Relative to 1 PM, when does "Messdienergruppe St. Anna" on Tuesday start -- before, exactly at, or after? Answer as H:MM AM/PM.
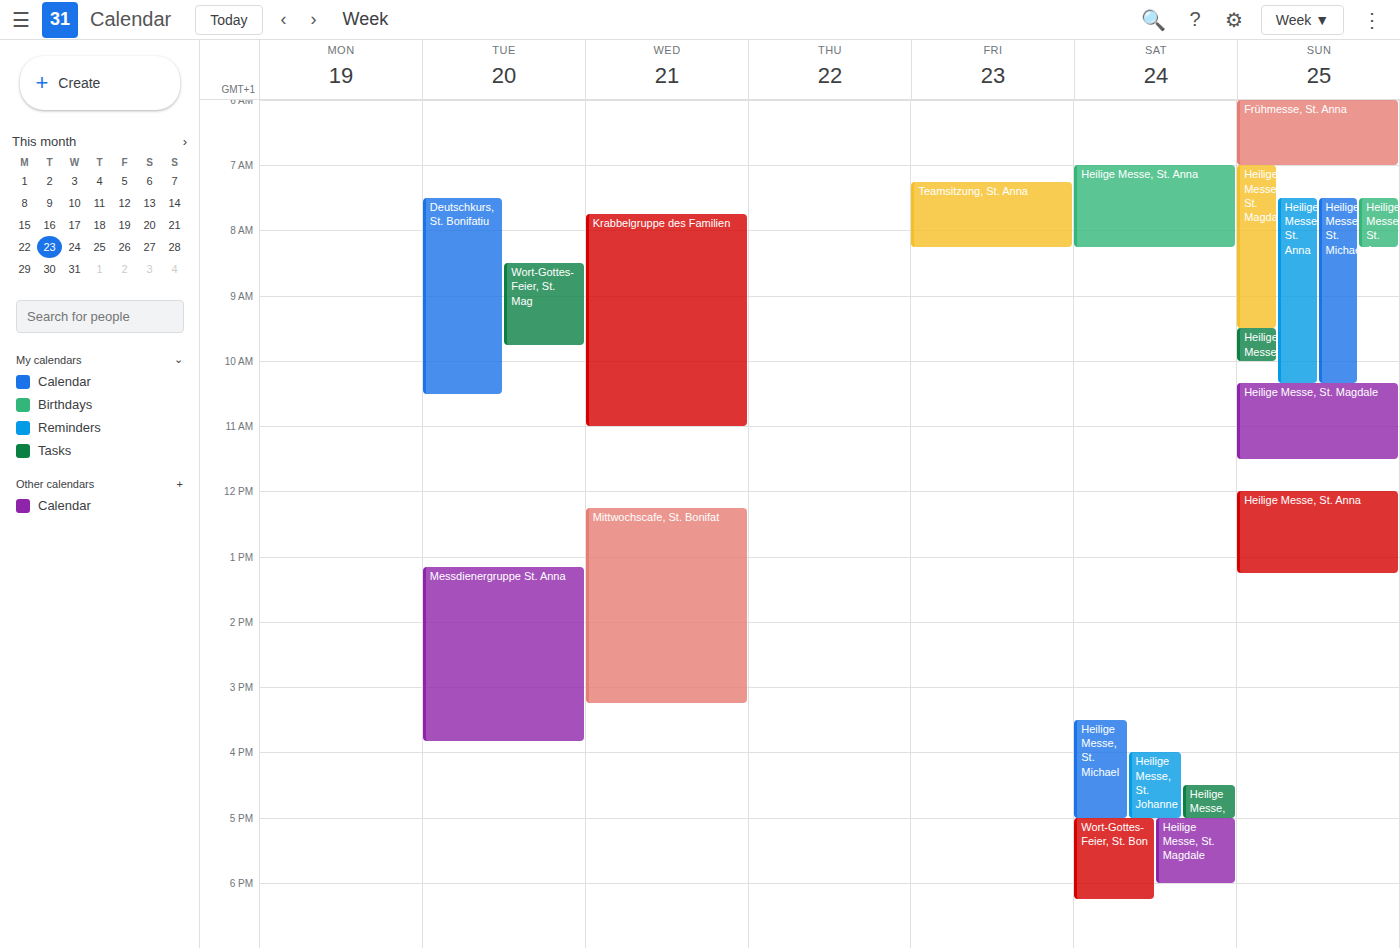
1:10 PM -- after 1 PM, 10 minutes below the 1 PM line.